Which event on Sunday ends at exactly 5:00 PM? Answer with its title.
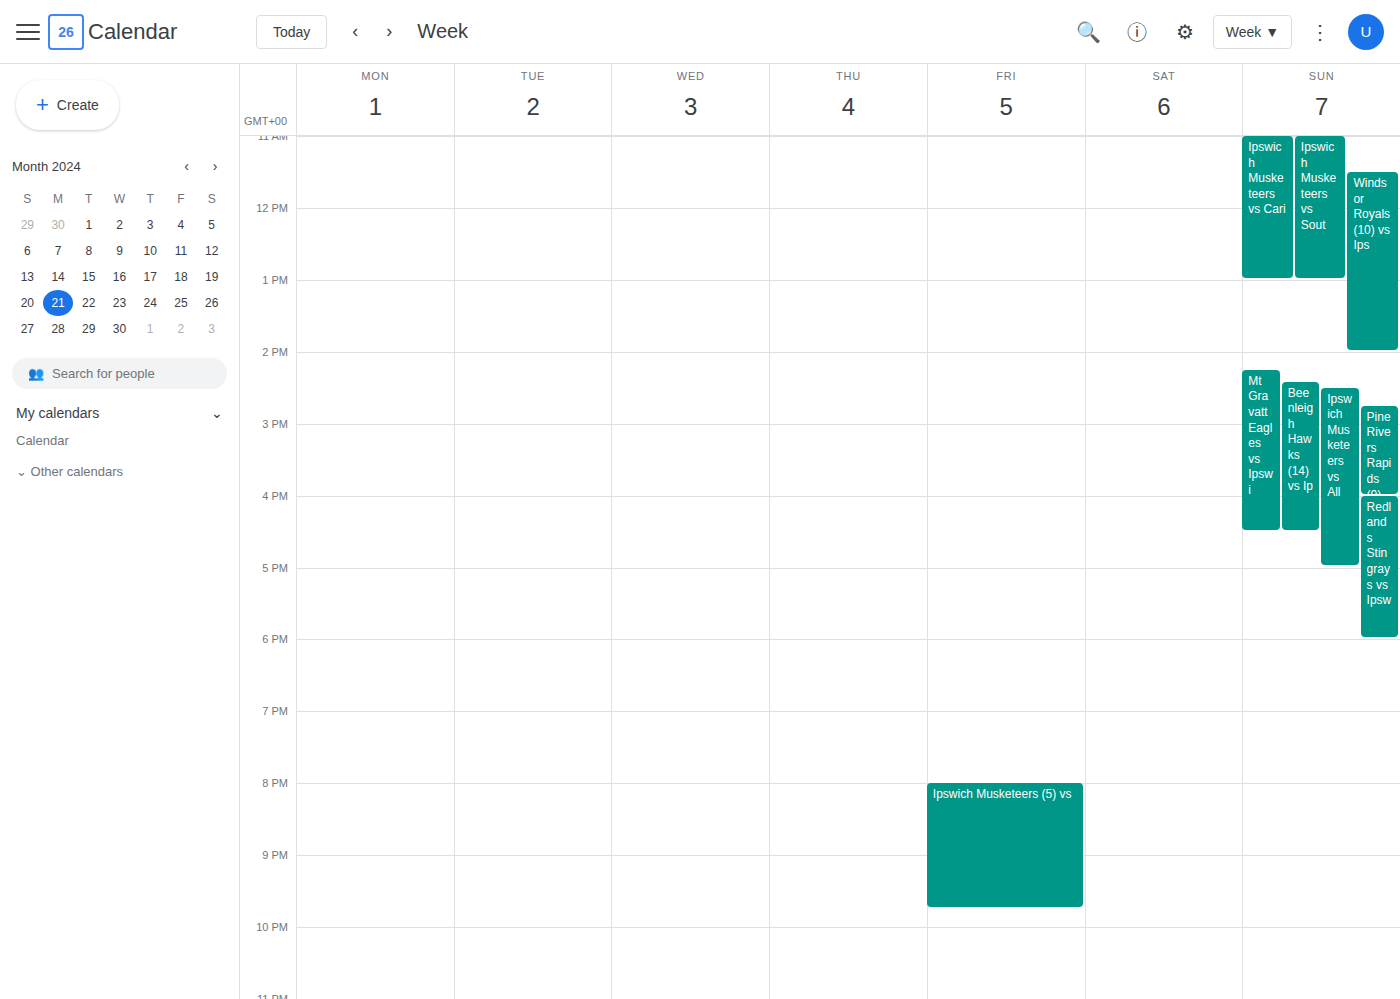
"Ipswich Musketeers vs All"